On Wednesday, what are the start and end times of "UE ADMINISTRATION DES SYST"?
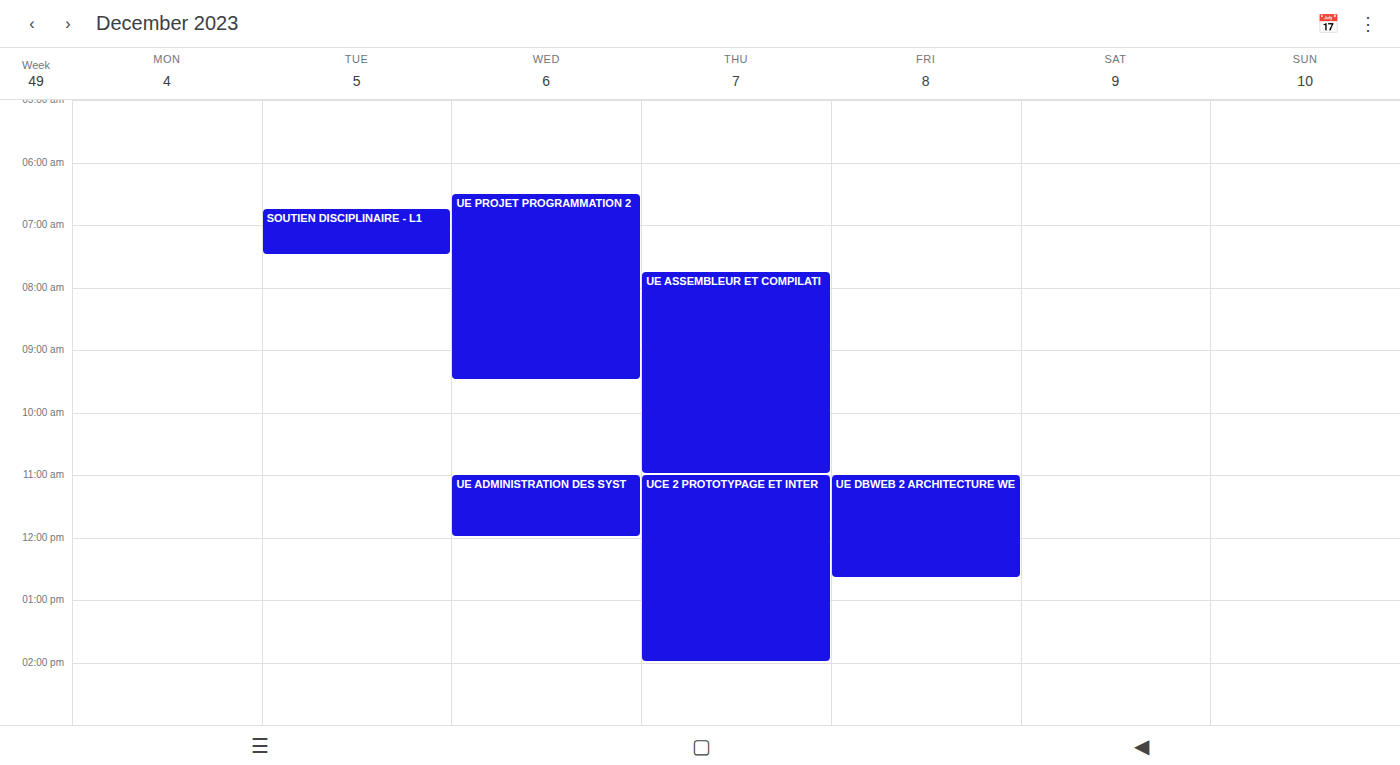
11:00 AM to 12:00 PM